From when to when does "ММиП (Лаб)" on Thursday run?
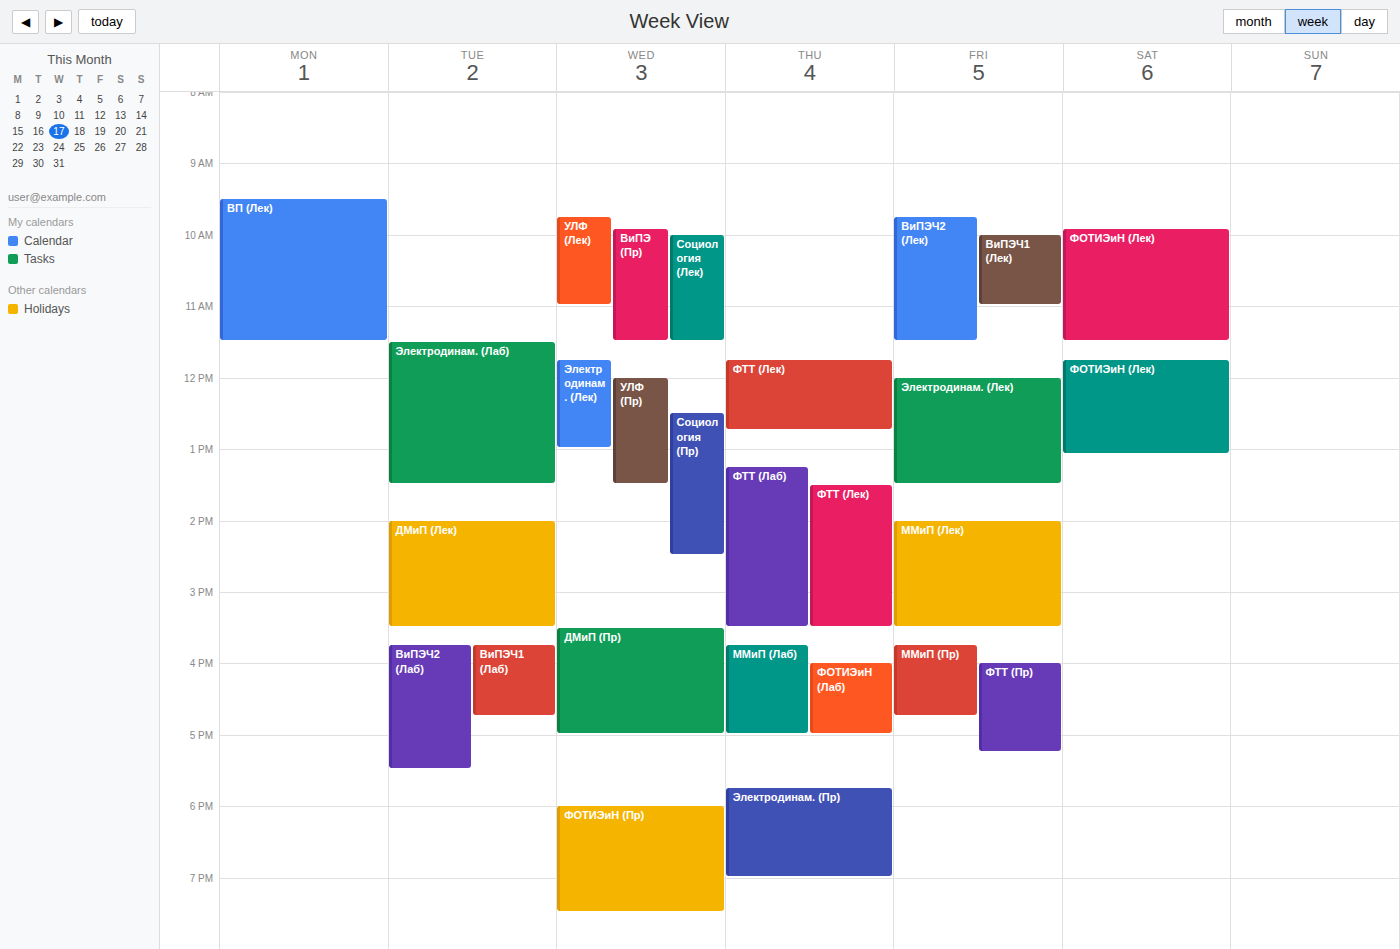
3:45 PM to 5:00 PM